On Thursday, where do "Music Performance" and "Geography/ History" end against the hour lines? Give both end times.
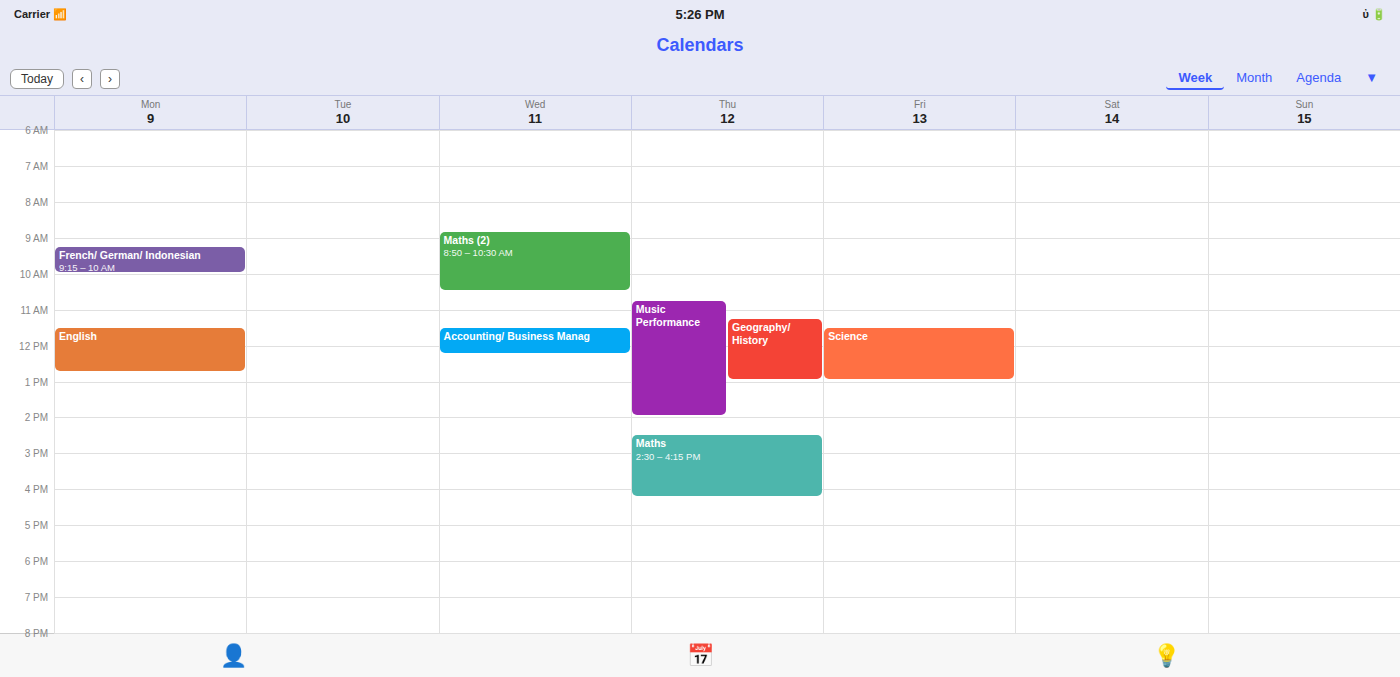
"Music Performance": 2:00 PM, exactly on the 2 PM line. "Geography/ History": 1:00 PM, exactly on the 1 PM line.